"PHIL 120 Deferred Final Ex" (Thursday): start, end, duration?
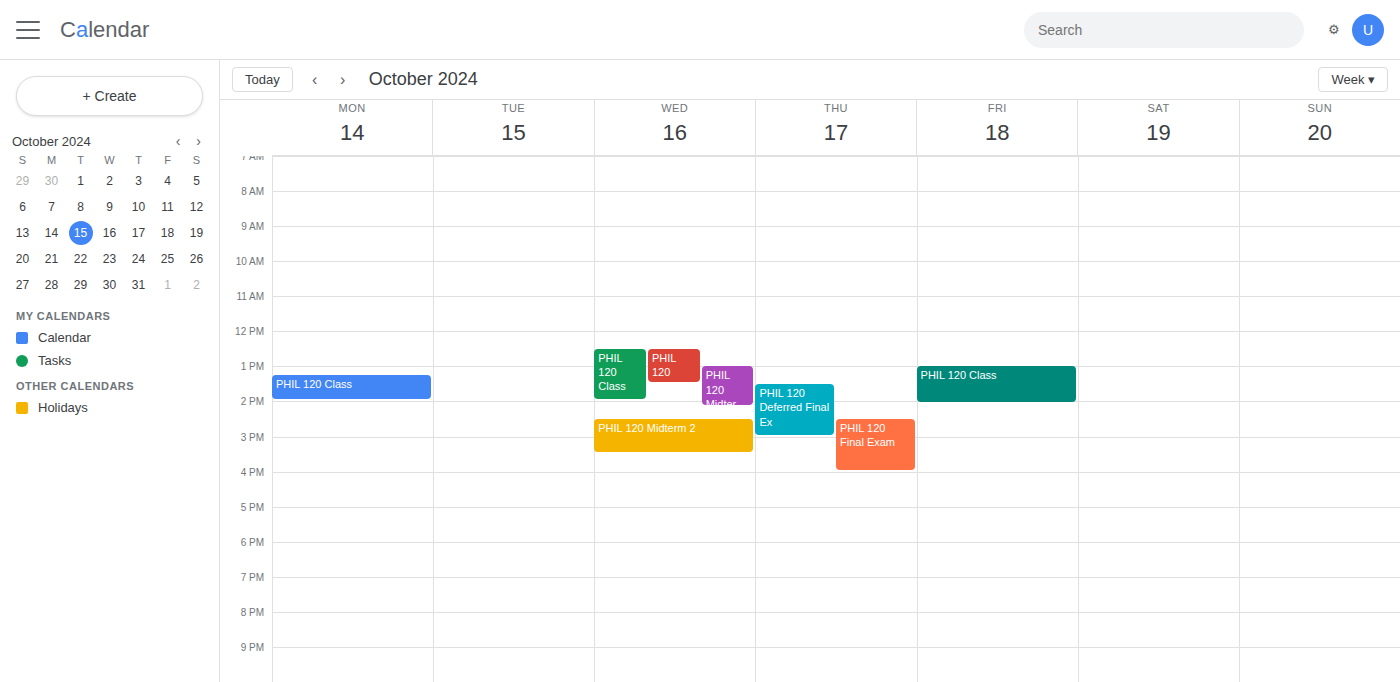
1:30 PM to 3:00 PM, 1 hour 30 minutes